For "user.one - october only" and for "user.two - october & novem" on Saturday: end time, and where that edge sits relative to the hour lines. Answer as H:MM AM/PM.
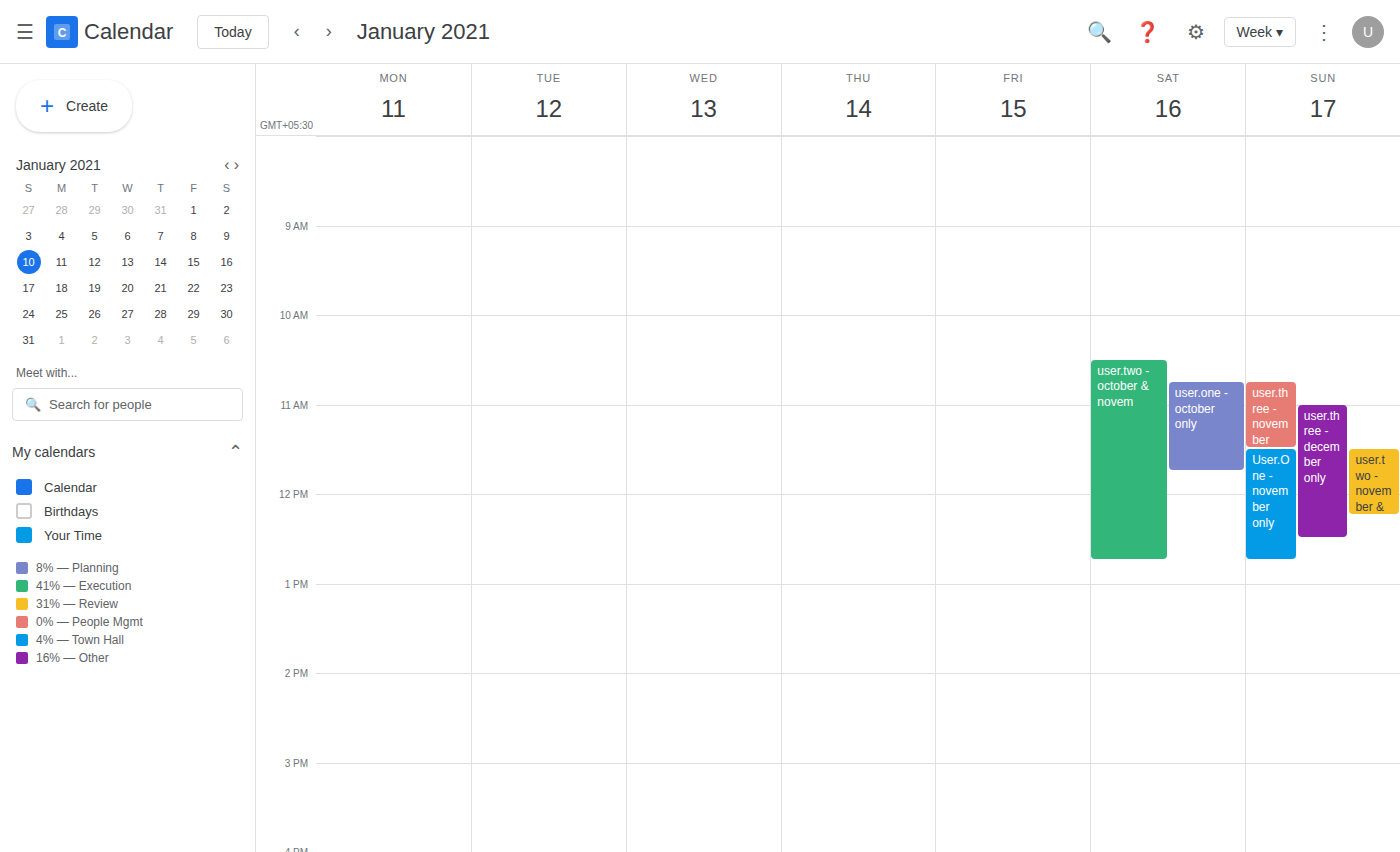
"user.one - october only": 11:45 AM, neither: three quarters of the way from the 11 AM line to the 12 PM line. "user.two - october & novem": 12:45 PM, neither: three quarters of the way from the 12 PM line to the 1 PM line.